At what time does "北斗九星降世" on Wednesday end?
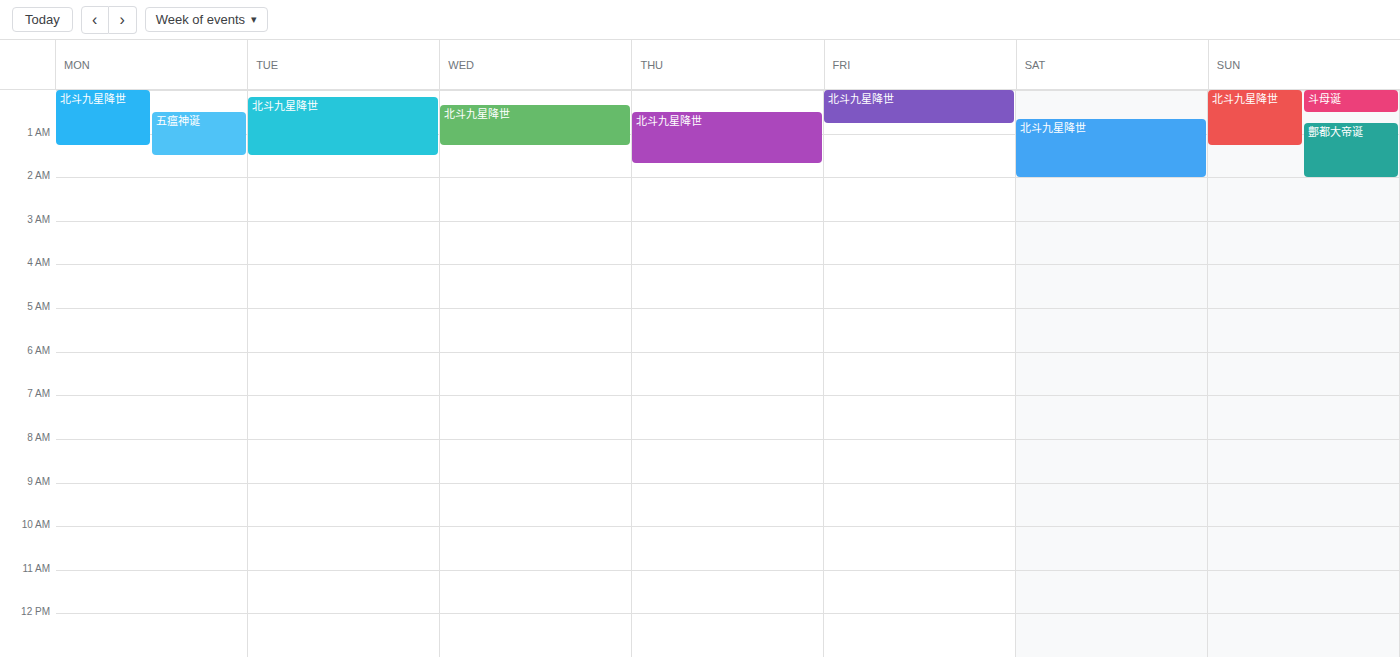
1:15 AM